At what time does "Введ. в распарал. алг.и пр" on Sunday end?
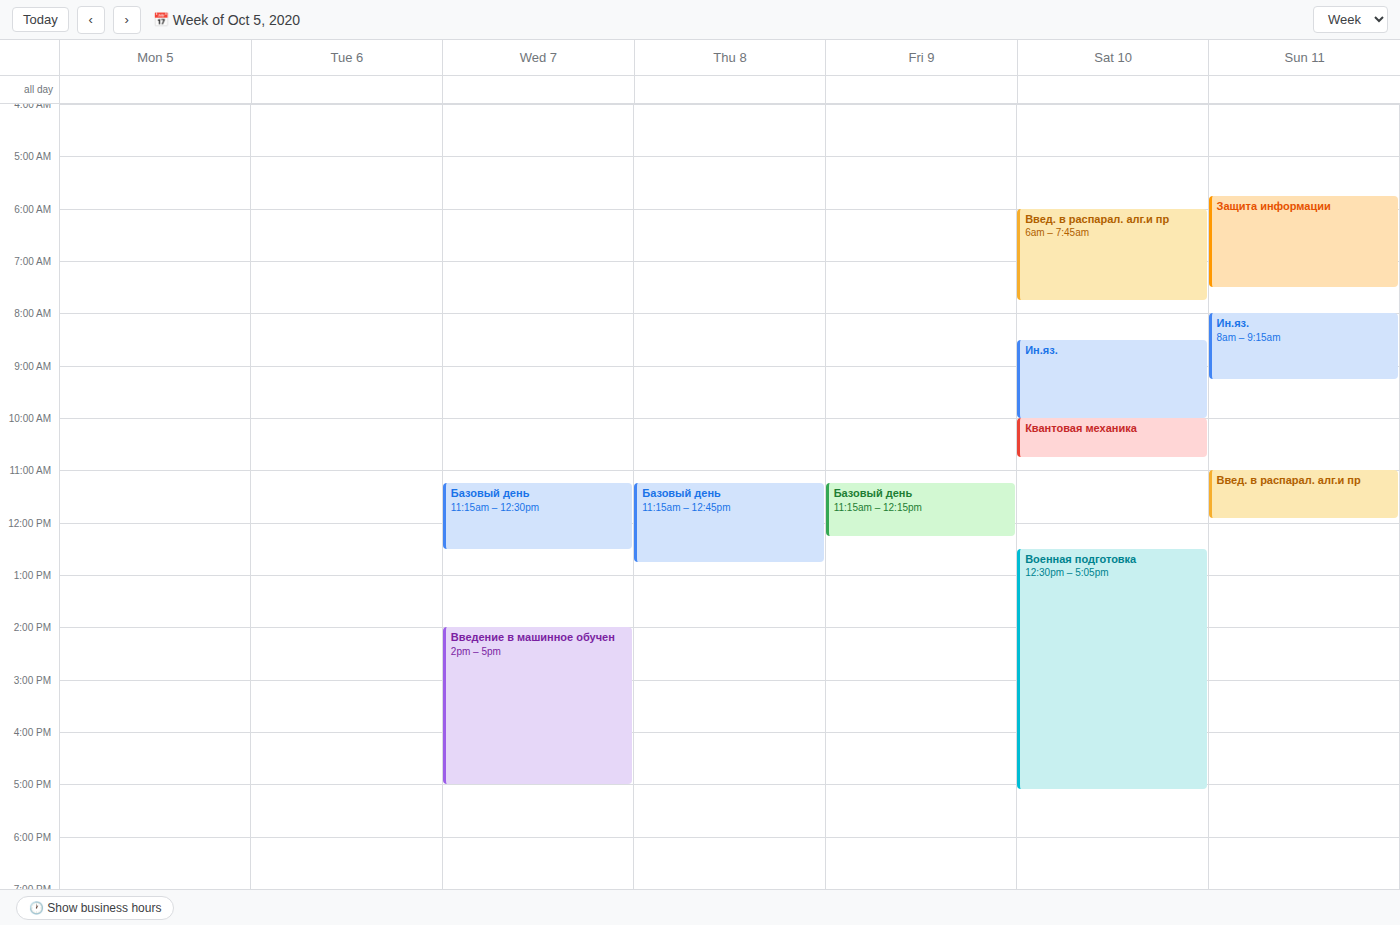
11:55